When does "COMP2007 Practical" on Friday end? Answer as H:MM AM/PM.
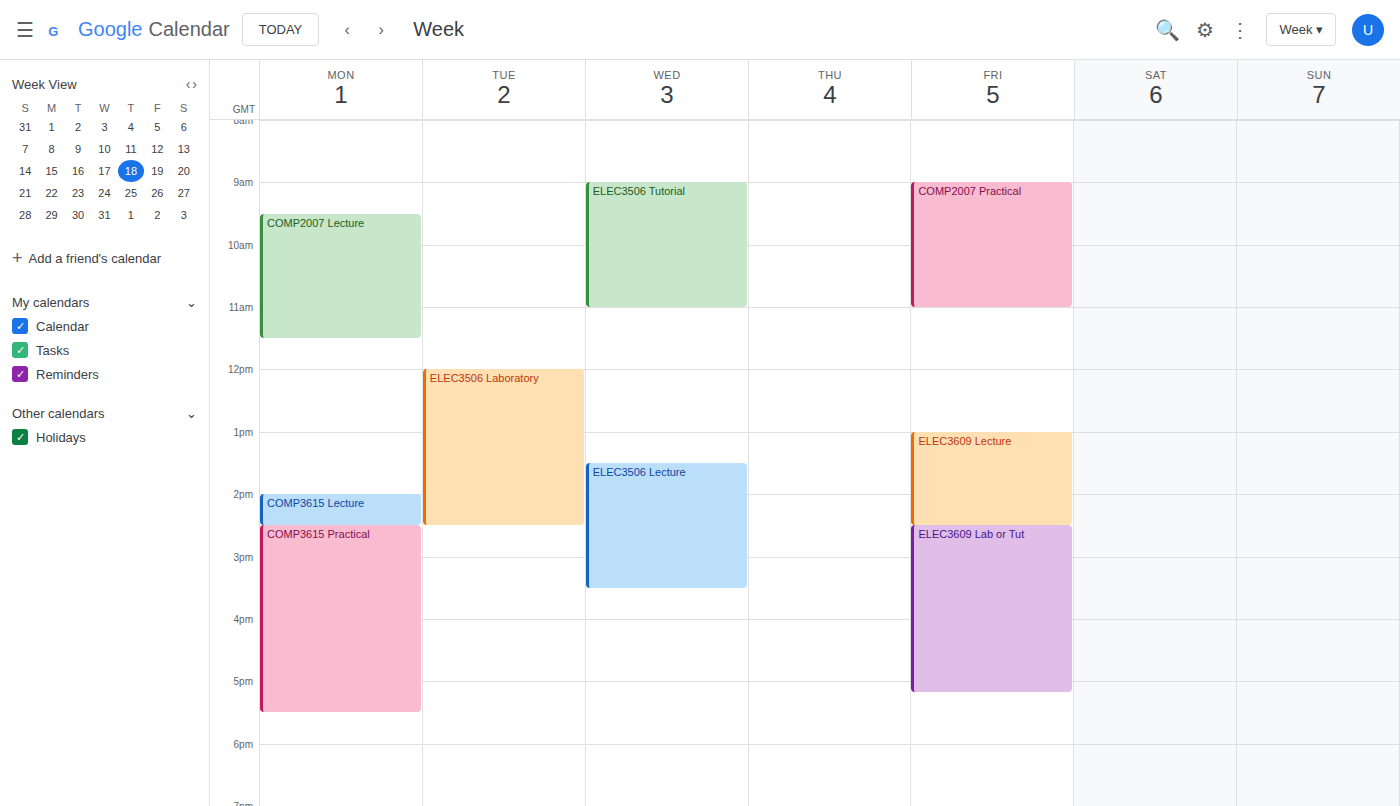
11:00 AM